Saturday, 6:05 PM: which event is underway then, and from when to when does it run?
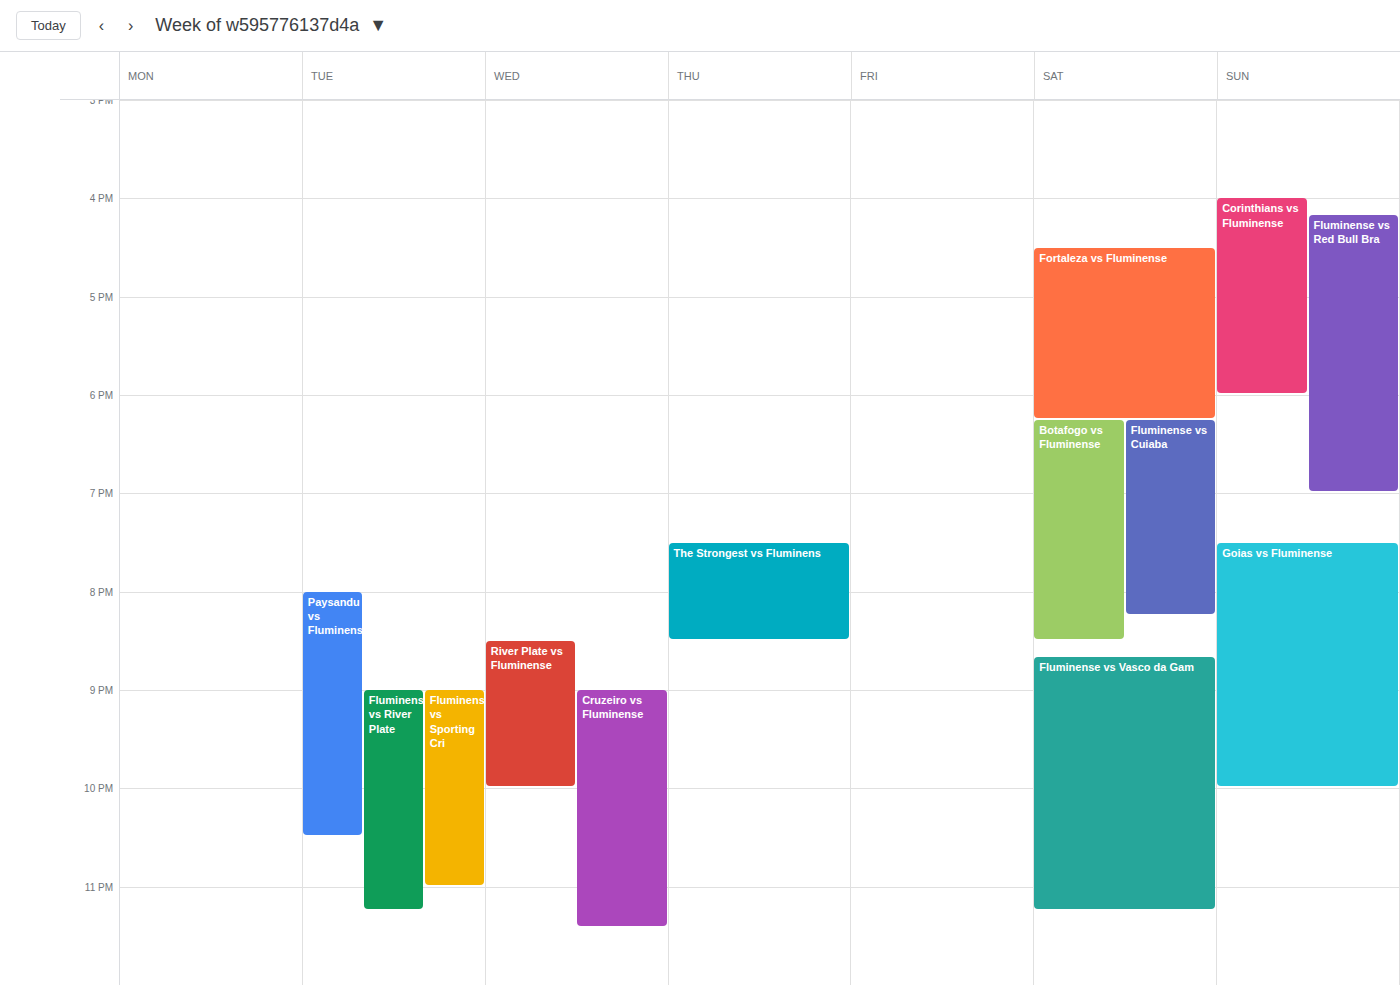
"Fortaleza vs Fluminense", 4:30 PM to 6:15 PM